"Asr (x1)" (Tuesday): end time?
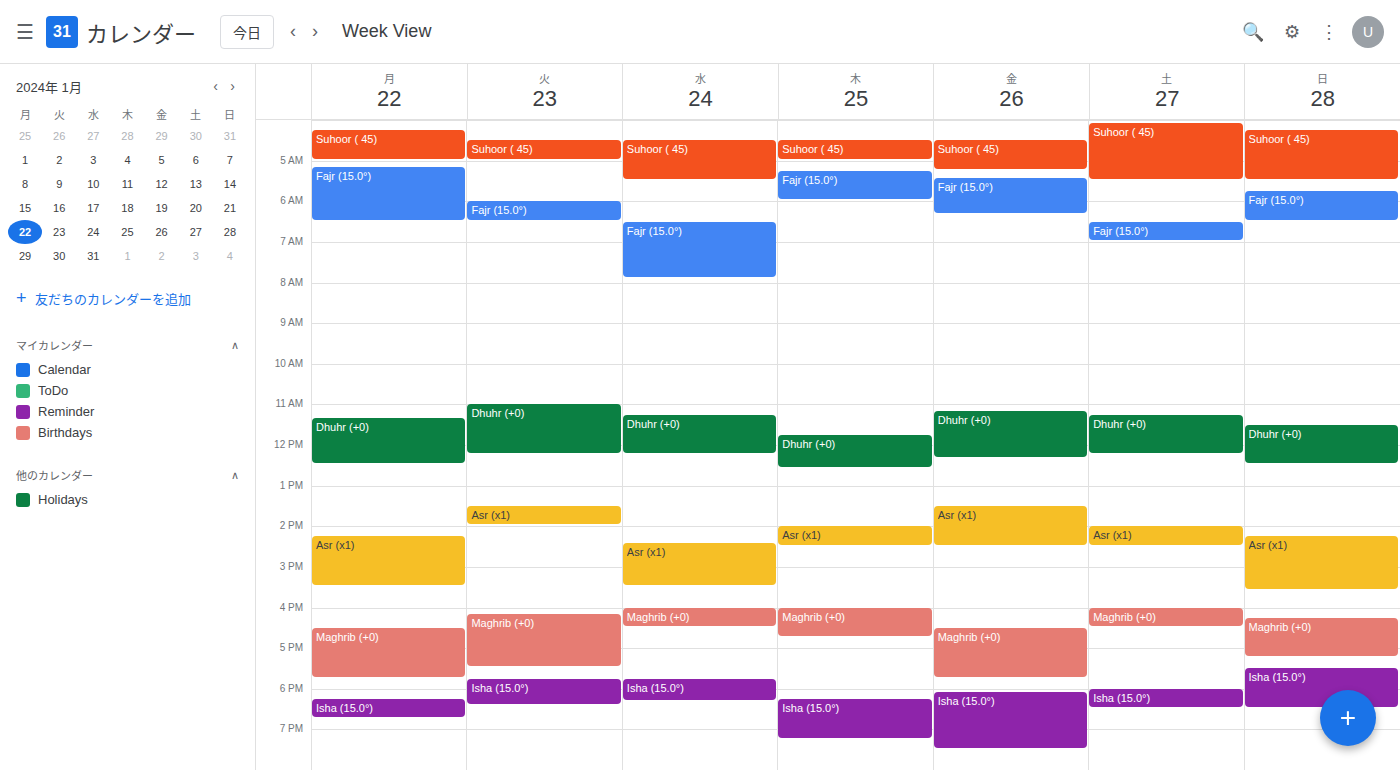
14:00